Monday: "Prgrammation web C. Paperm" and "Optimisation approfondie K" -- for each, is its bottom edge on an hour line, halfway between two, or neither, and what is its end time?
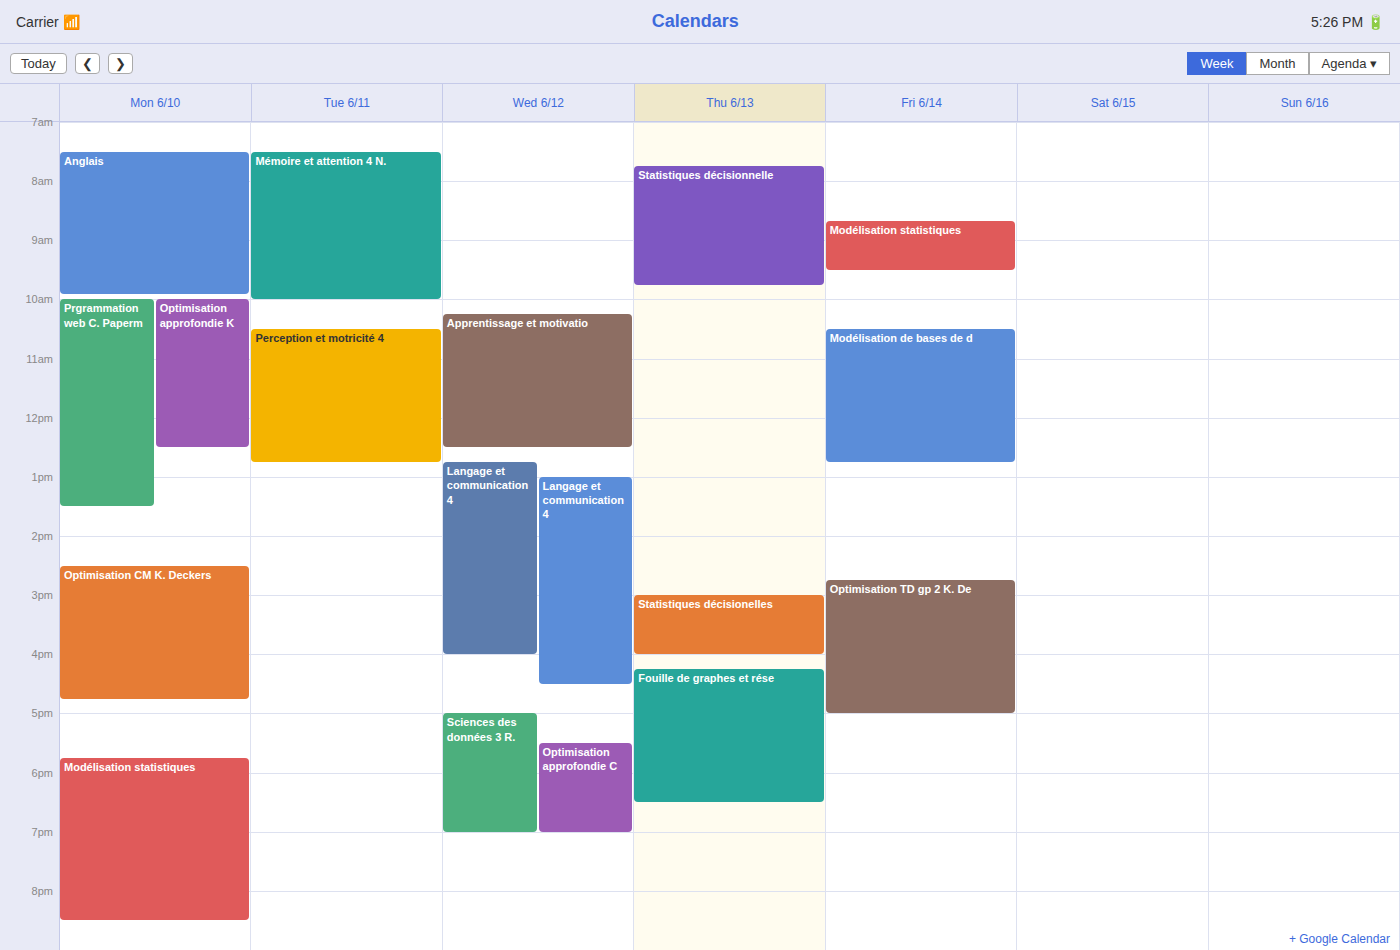
"Prgrammation web C. Paperm": 1:30 PM, halfway between the 1 PM and 2 PM lines. "Optimisation approfondie K": 12:30 PM, halfway between the 12 PM and 1 PM lines.